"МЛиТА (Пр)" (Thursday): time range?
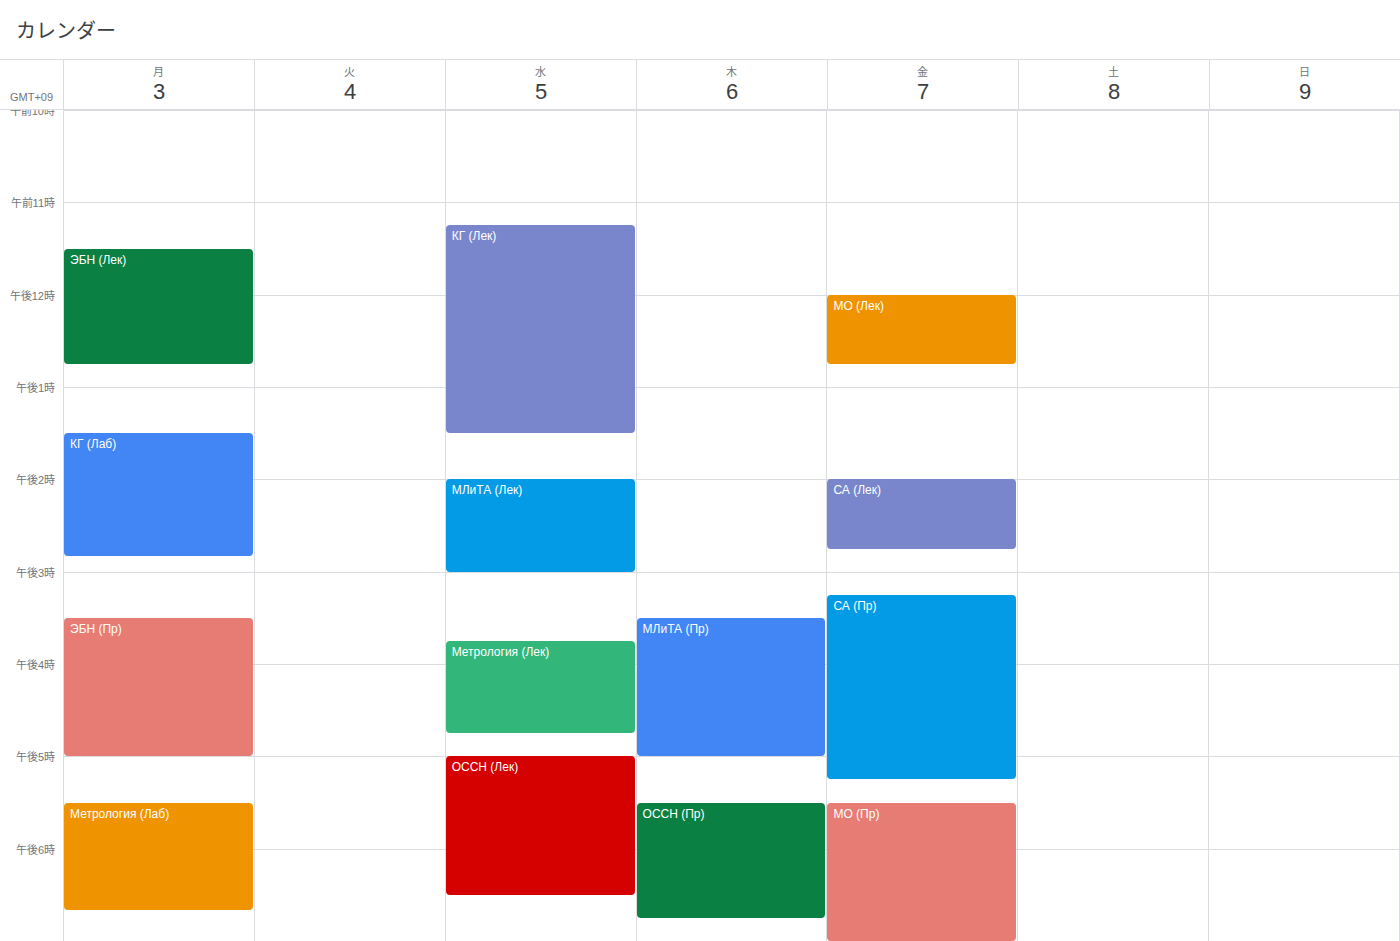
3:30 PM to 5:00 PM